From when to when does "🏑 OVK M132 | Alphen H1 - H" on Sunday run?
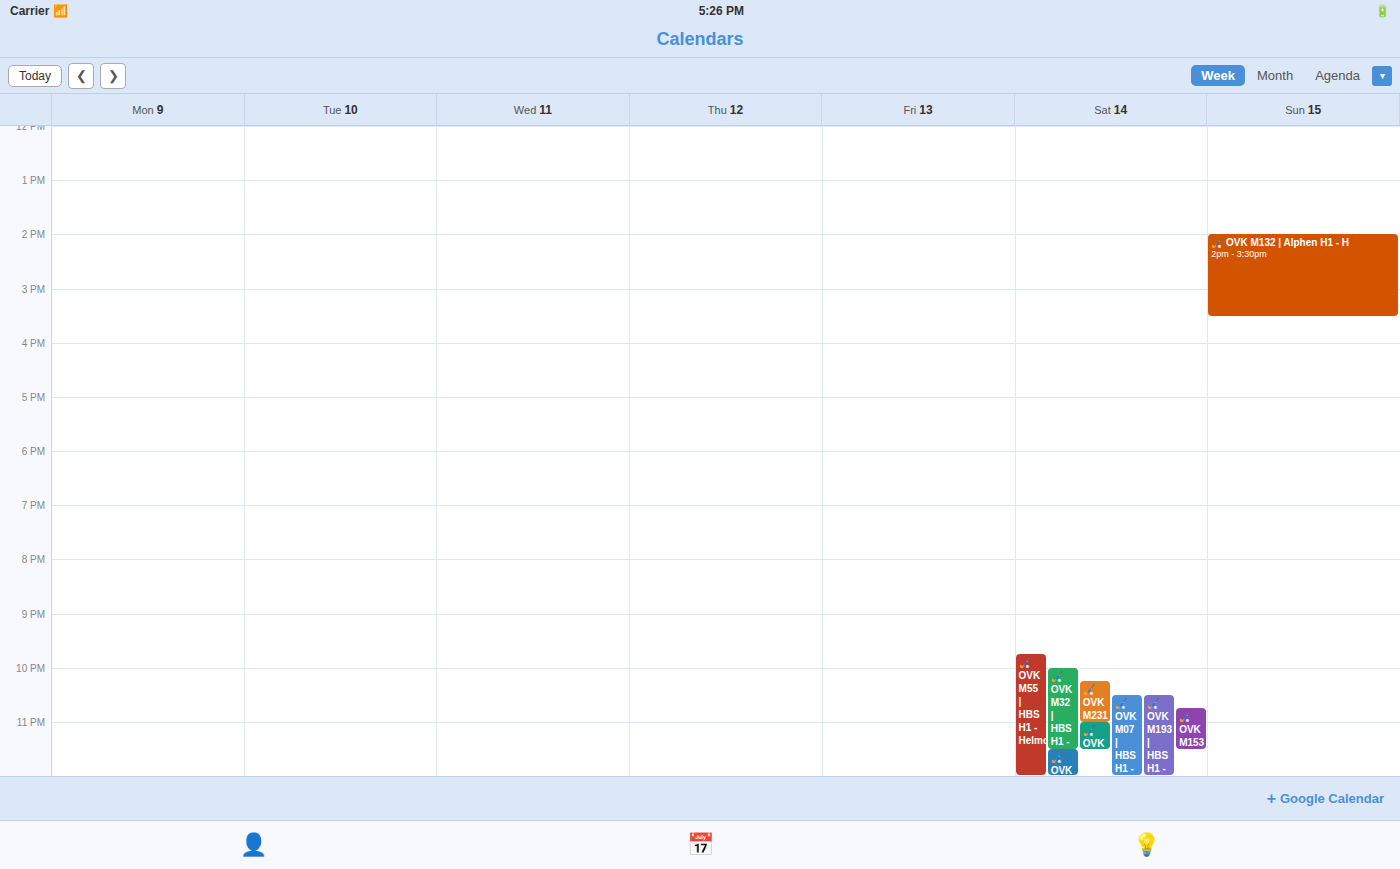
2:00 PM to 3:30 PM